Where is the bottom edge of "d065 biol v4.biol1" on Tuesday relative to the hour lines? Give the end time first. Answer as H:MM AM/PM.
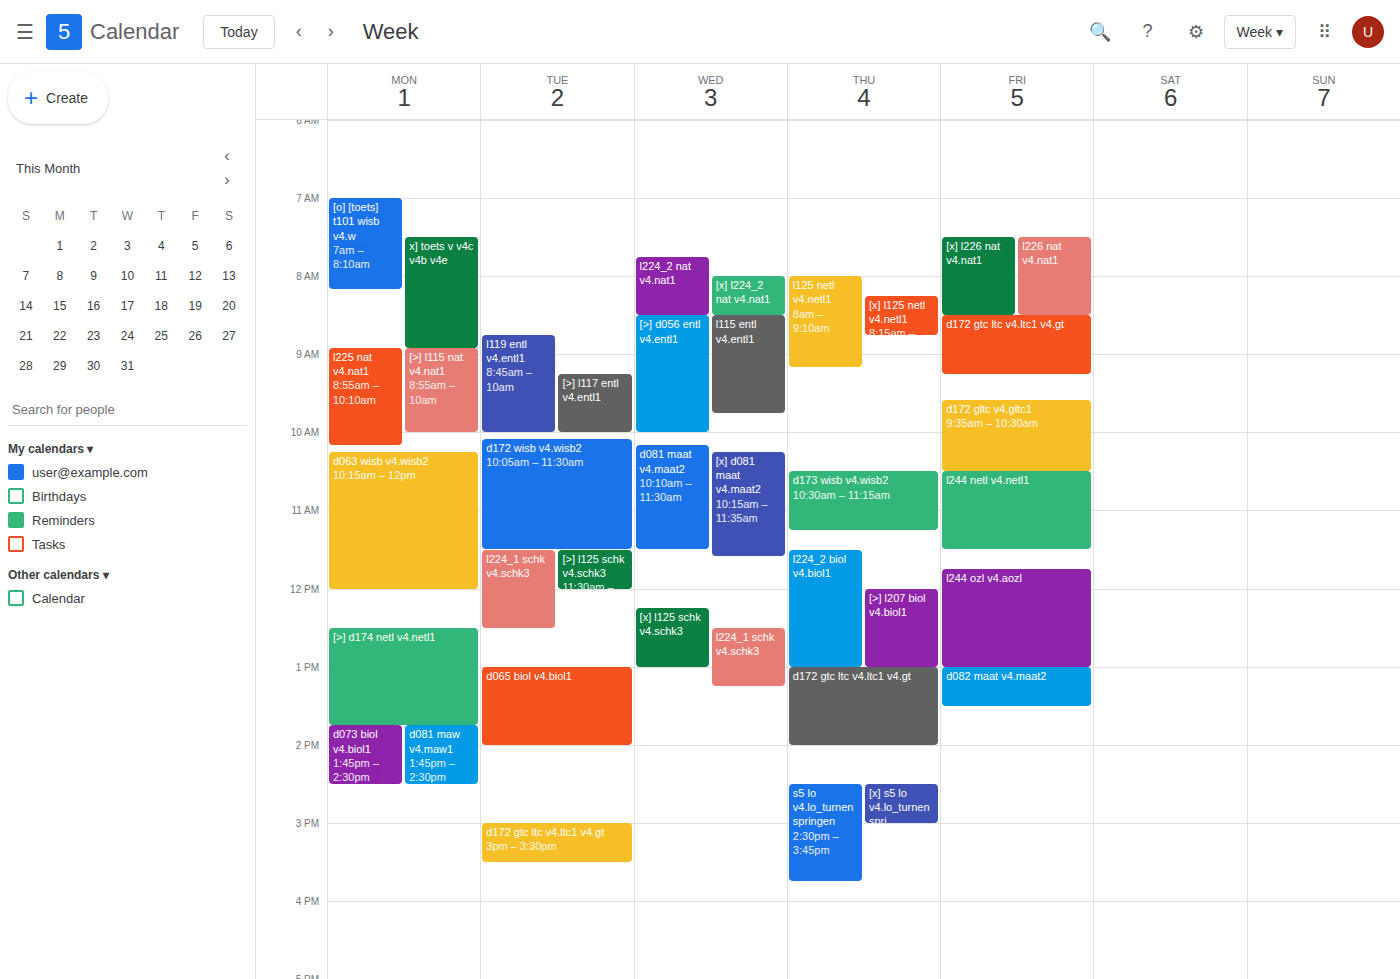
2:00 PM -- exactly on the 2 PM line.